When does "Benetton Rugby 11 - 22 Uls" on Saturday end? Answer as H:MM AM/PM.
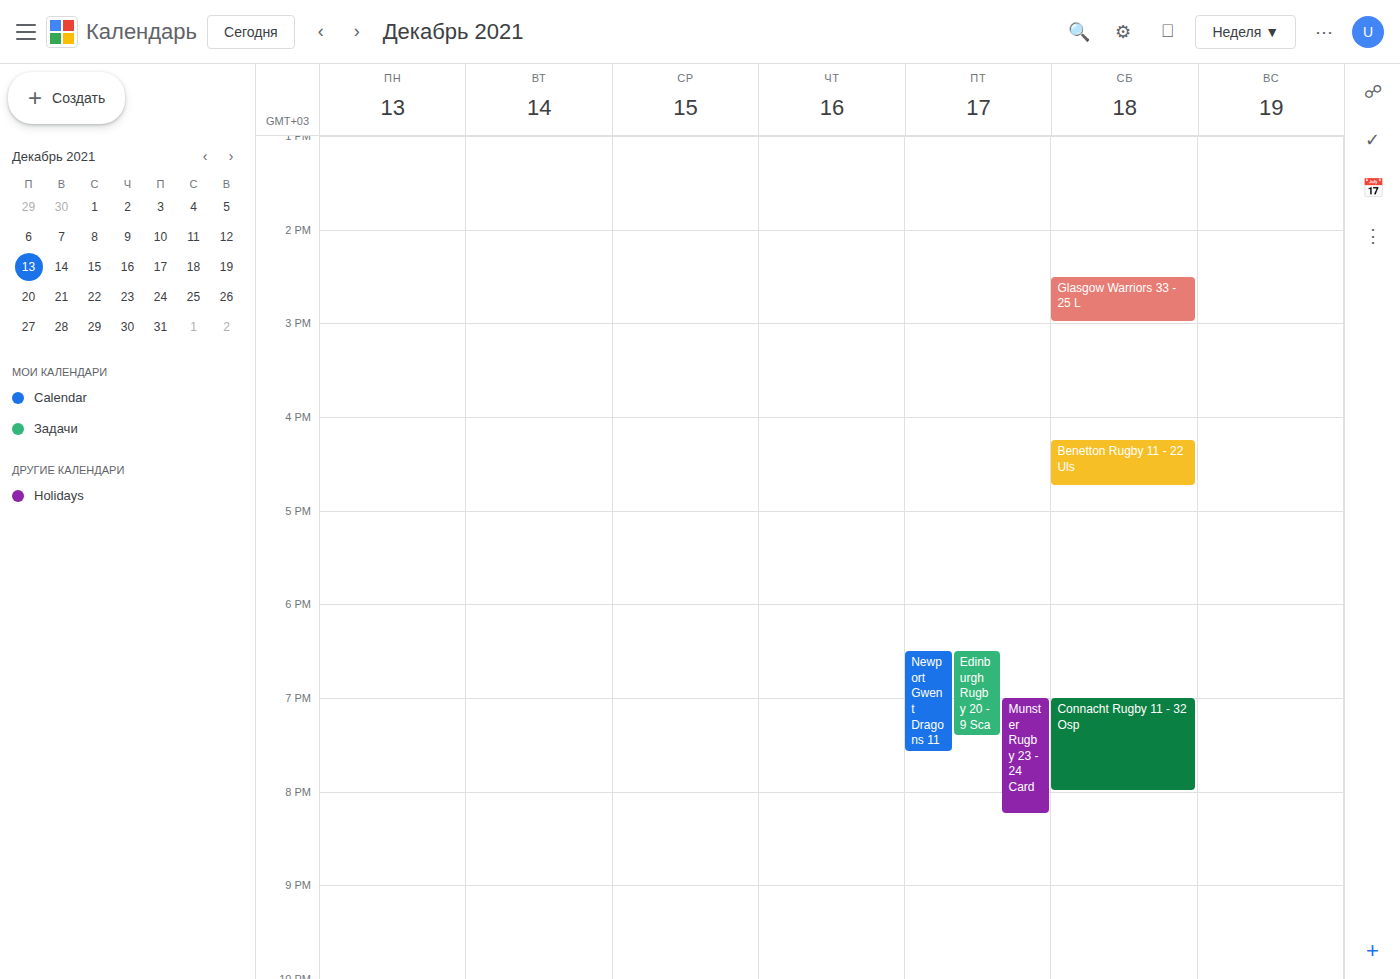
4:45 PM